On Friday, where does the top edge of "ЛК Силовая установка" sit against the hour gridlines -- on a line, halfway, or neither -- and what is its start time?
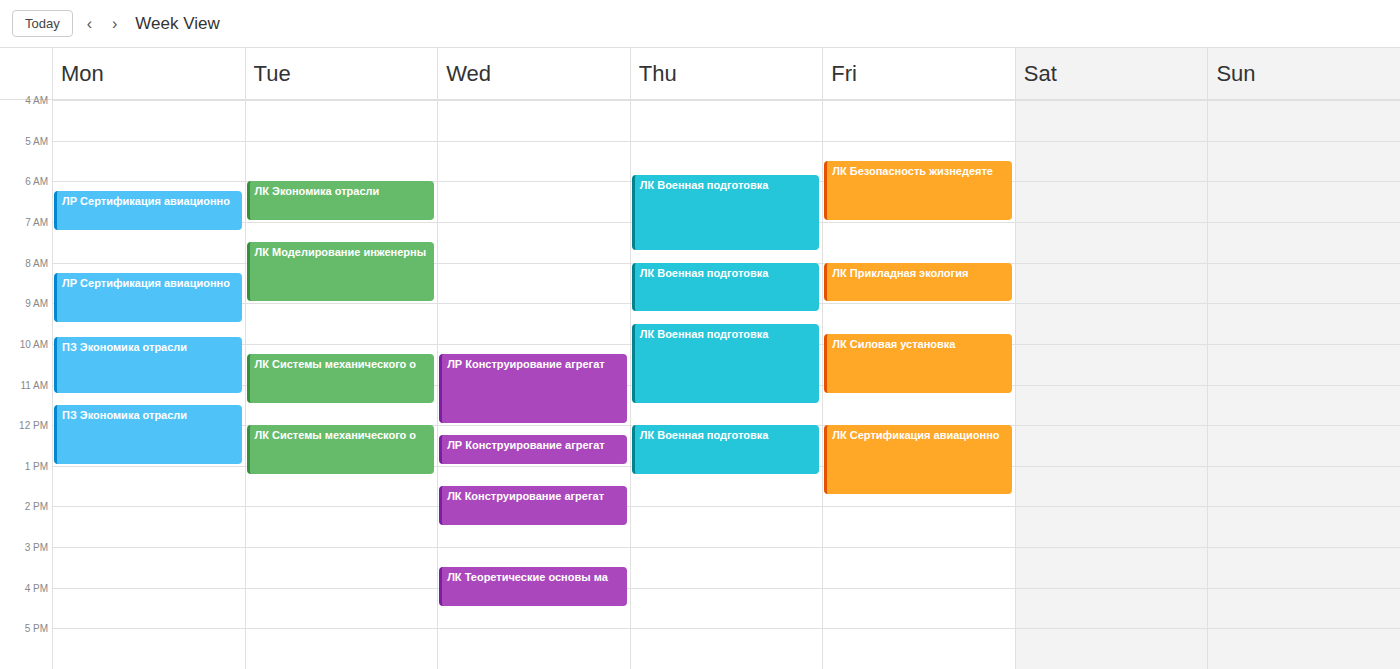
9:45 AM -- neither: three quarters of the way from the 9 AM line to the 10 AM line.